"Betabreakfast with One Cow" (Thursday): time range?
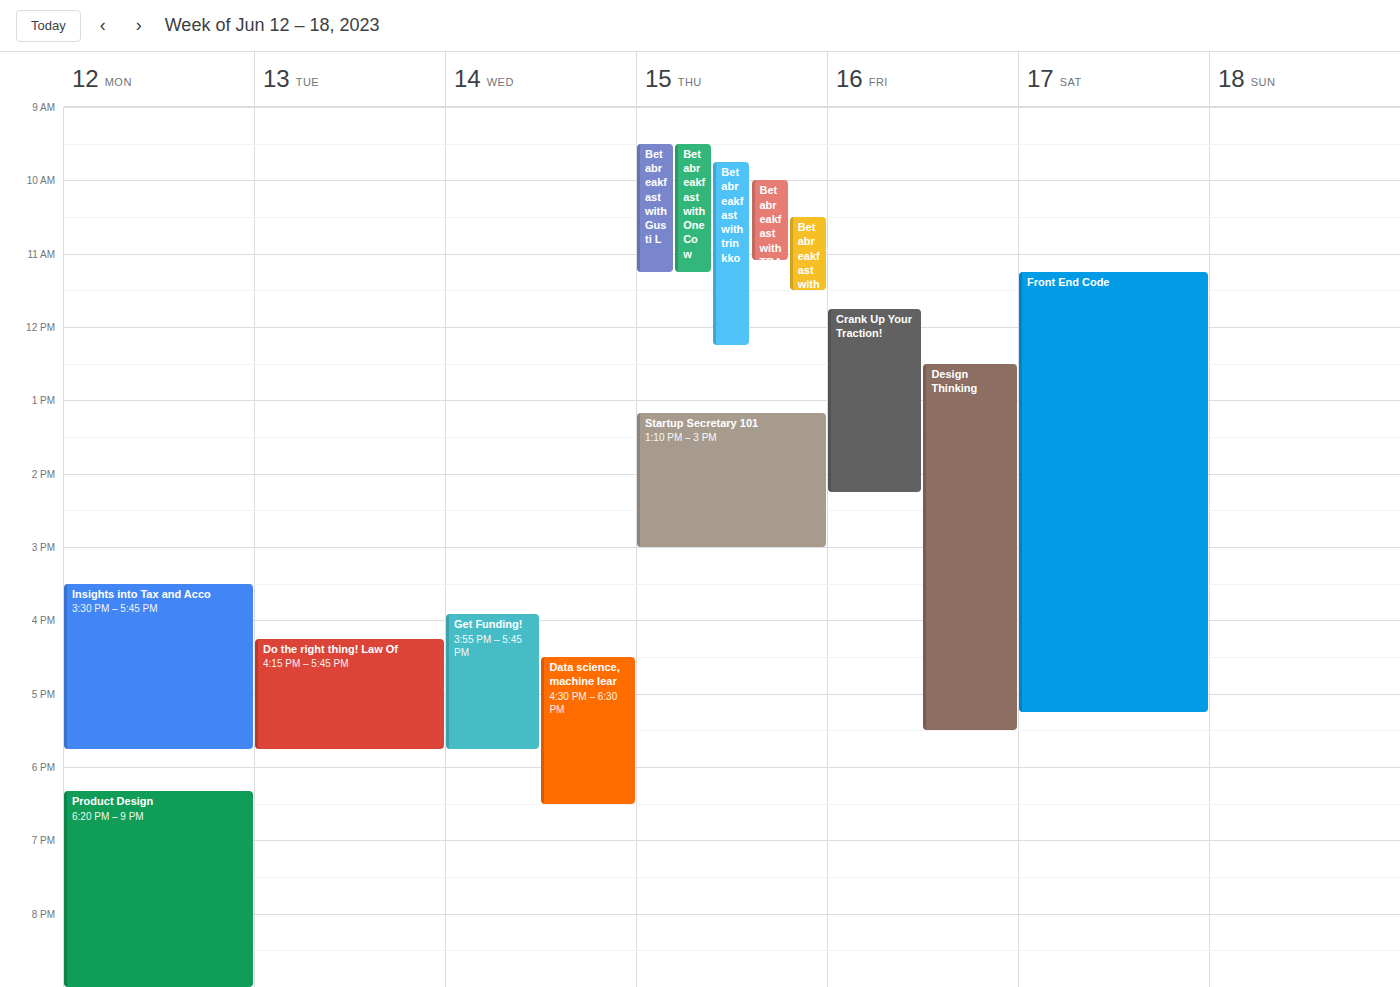
9:30 AM to 11:15 AM